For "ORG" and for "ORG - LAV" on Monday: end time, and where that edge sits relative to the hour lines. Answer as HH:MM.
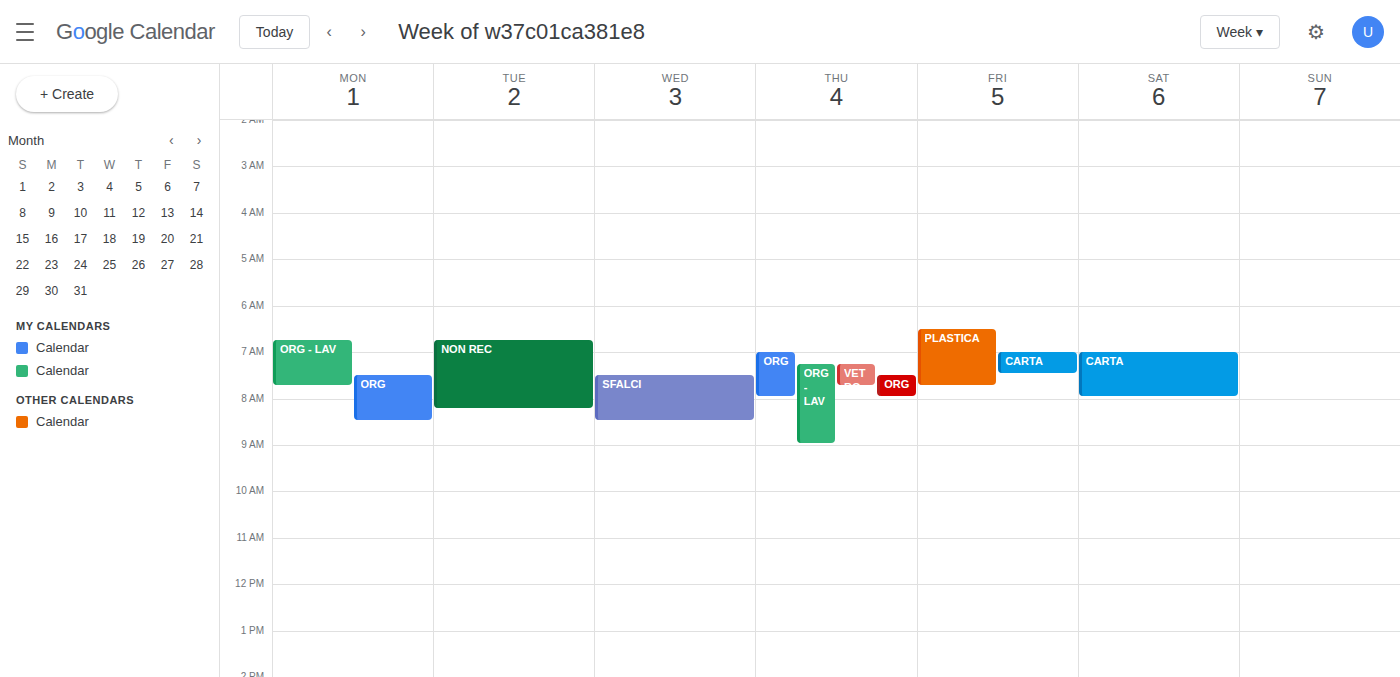
"ORG": 08:30, halfway between the 08:00 and 09:00 lines. "ORG - LAV": 07:45, neither: three quarters of the way from the 07:00 line to the 08:00 line.